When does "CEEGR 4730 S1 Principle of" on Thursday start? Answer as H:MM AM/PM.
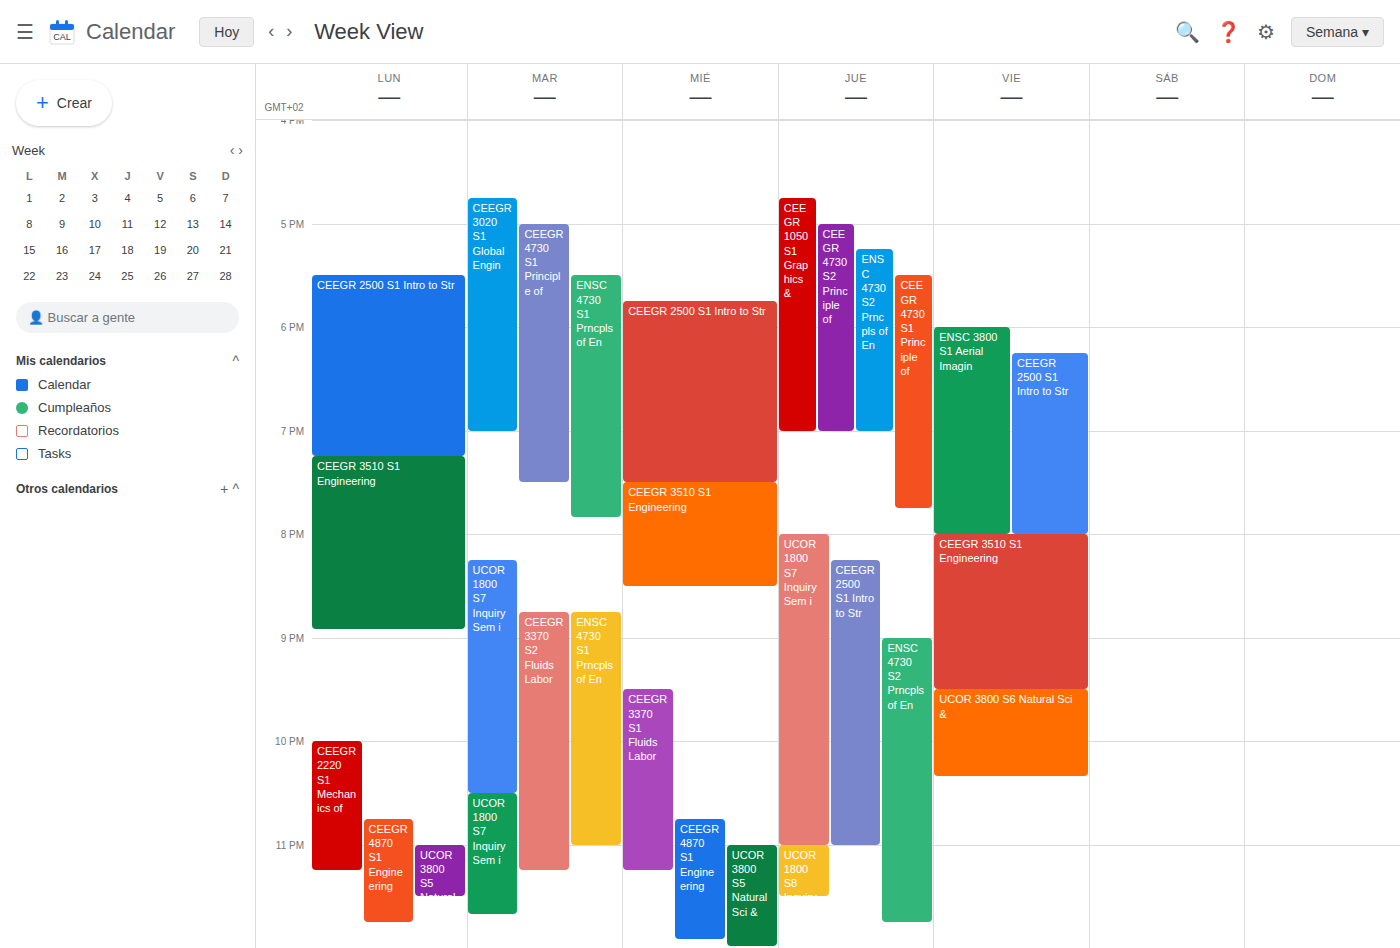
5:30 PM